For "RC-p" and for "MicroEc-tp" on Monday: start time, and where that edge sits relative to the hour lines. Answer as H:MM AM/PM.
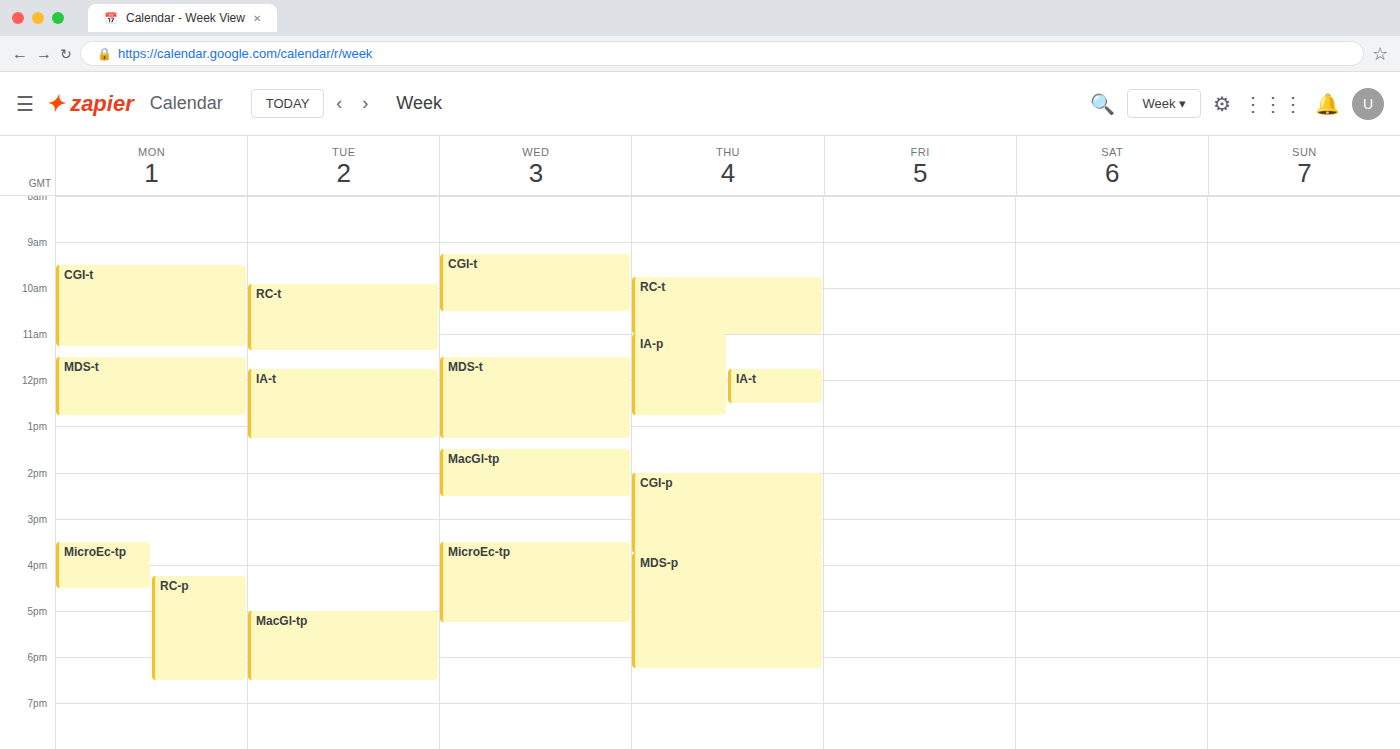
"RC-p": 4:15 PM, neither: a quarter of the way from the 4 PM line to the 5 PM line. "MicroEc-tp": 3:30 PM, halfway between the 3 PM and 4 PM lines.